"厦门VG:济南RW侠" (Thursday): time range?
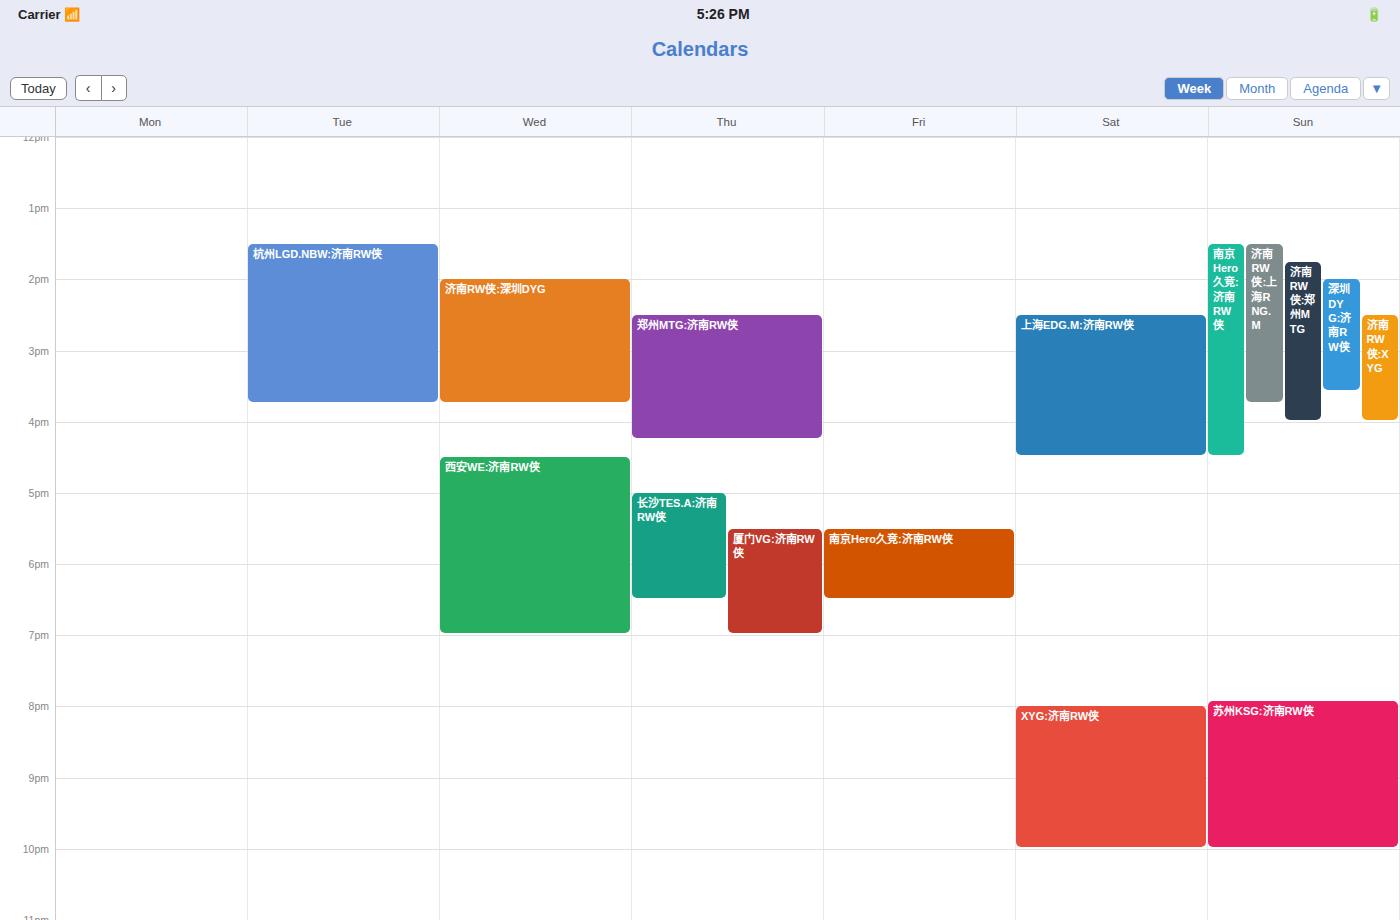
5:30 PM to 7:00 PM